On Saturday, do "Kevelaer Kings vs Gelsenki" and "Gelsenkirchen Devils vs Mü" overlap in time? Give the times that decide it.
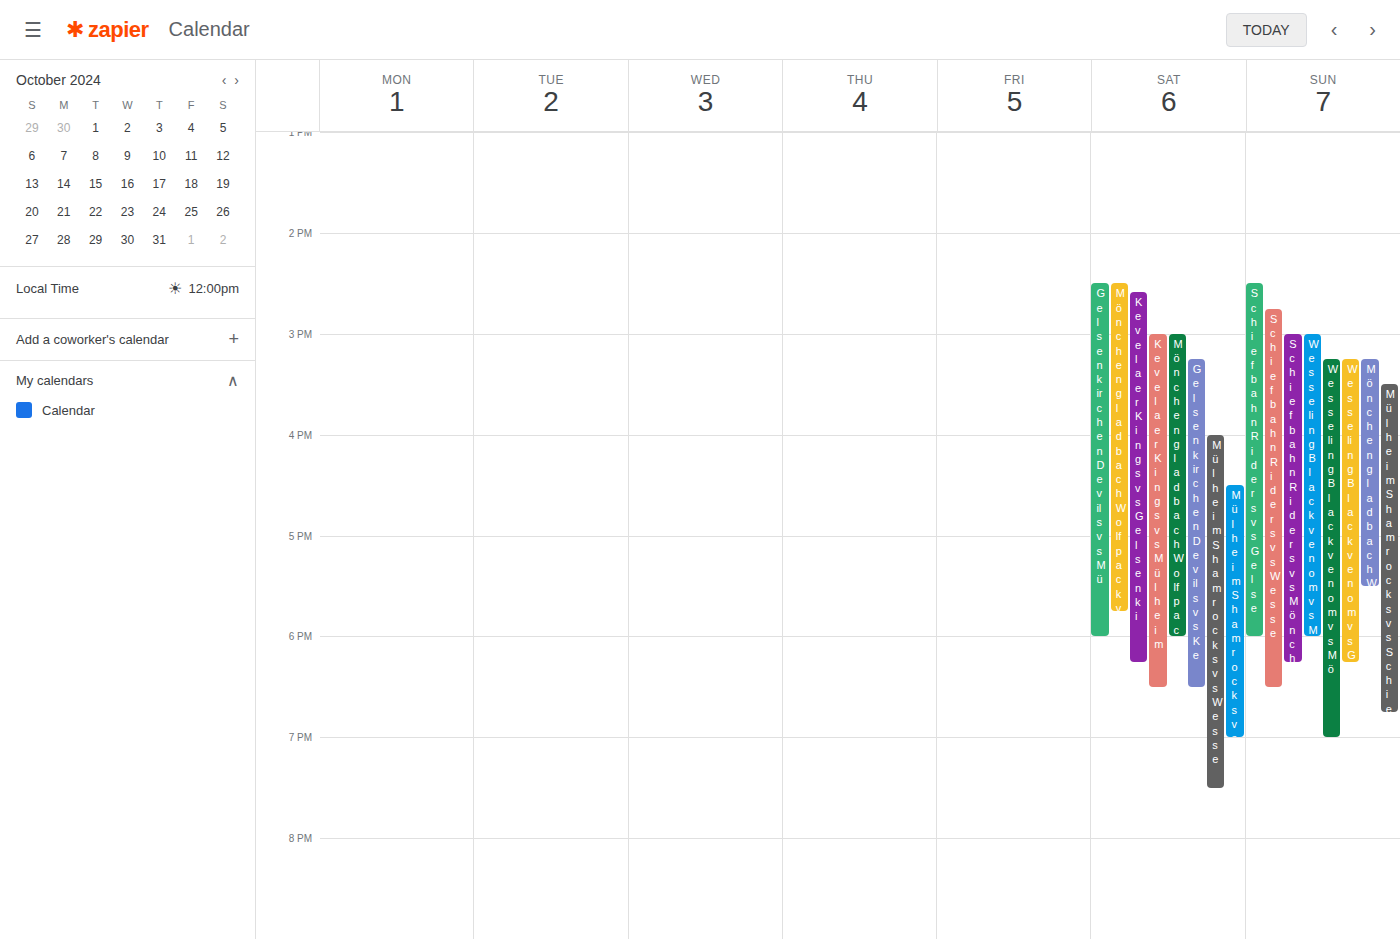
"Kevelaer Kings vs Gelsenki" starts at 2:35 PM, before "Gelsenkirchen Devils vs Mü" ends at 6:00 PM -- they overlap.